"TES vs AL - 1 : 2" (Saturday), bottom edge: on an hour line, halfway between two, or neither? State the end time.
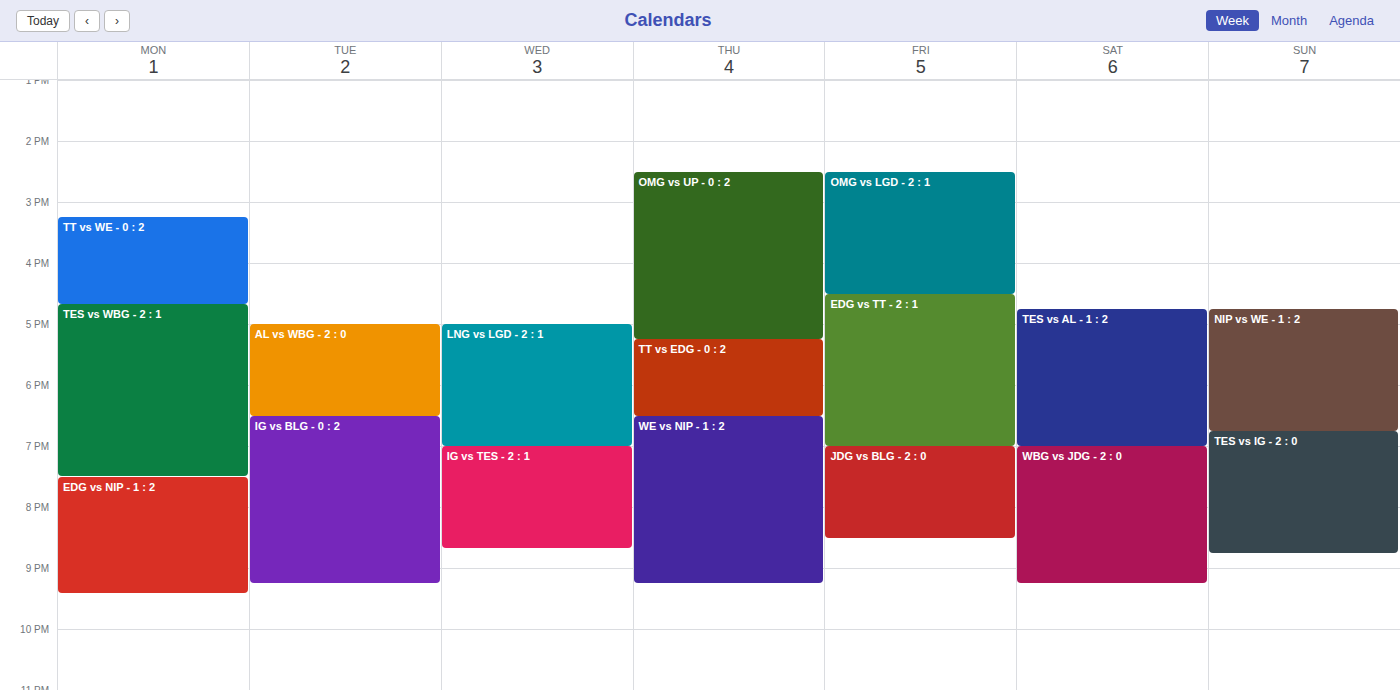
19:00 -- exactly on the 19:00 line.